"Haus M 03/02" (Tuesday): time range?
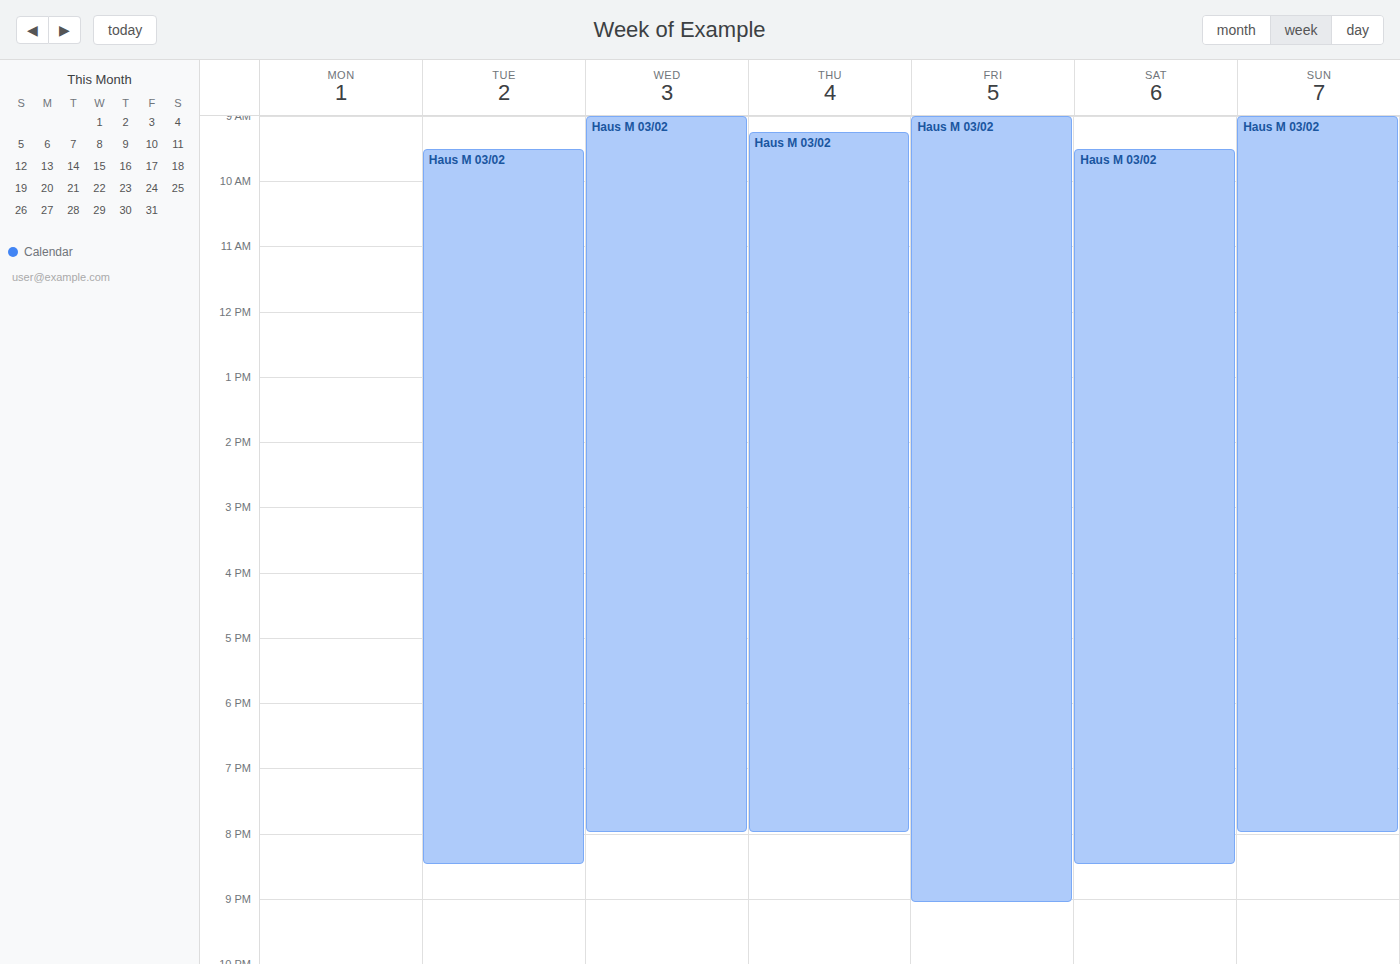
09:30 to 20:30